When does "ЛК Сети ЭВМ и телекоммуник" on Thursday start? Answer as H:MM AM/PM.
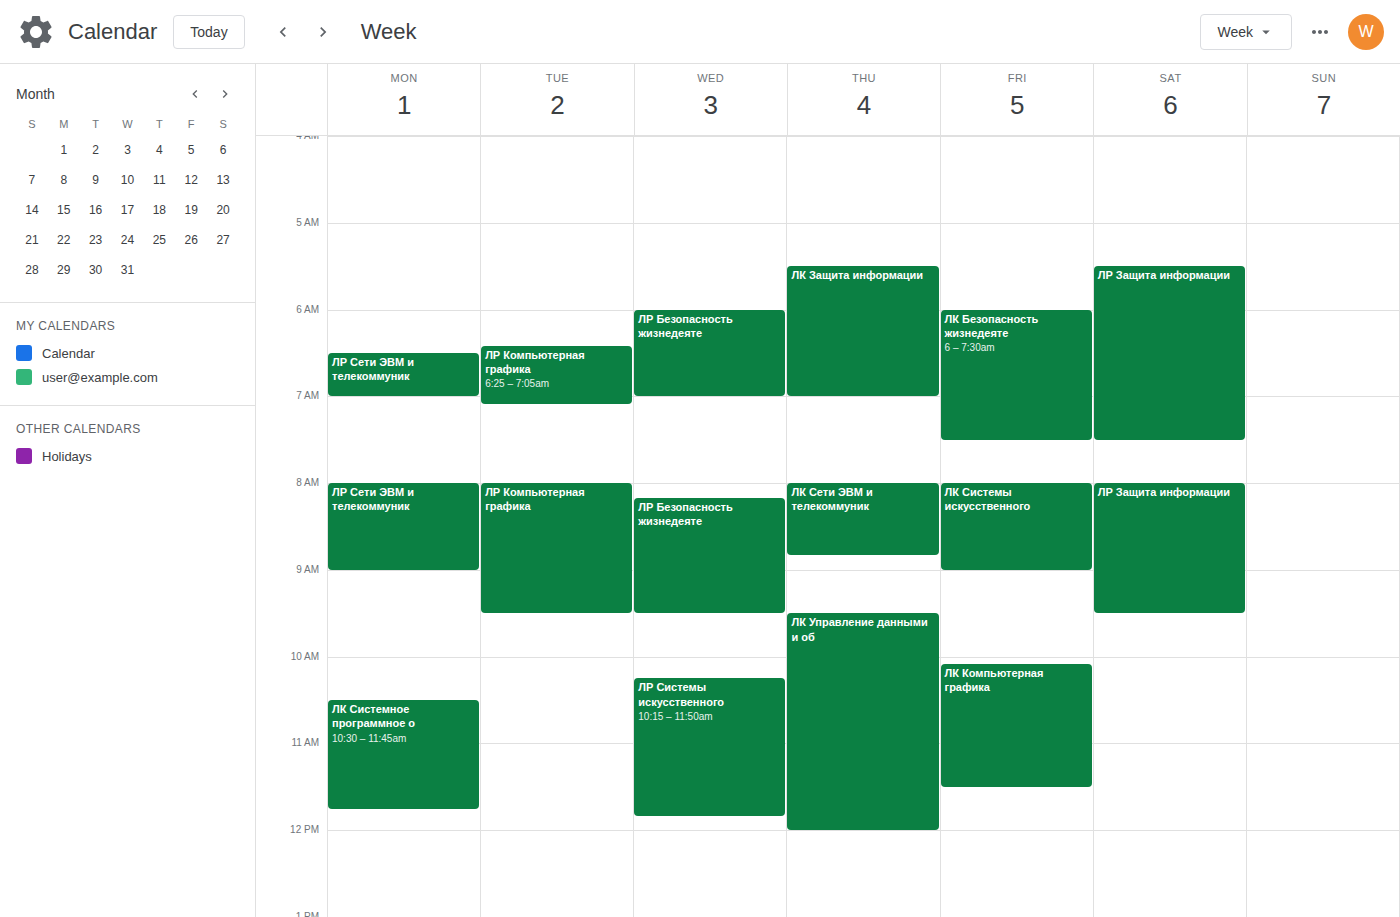
8:00 AM